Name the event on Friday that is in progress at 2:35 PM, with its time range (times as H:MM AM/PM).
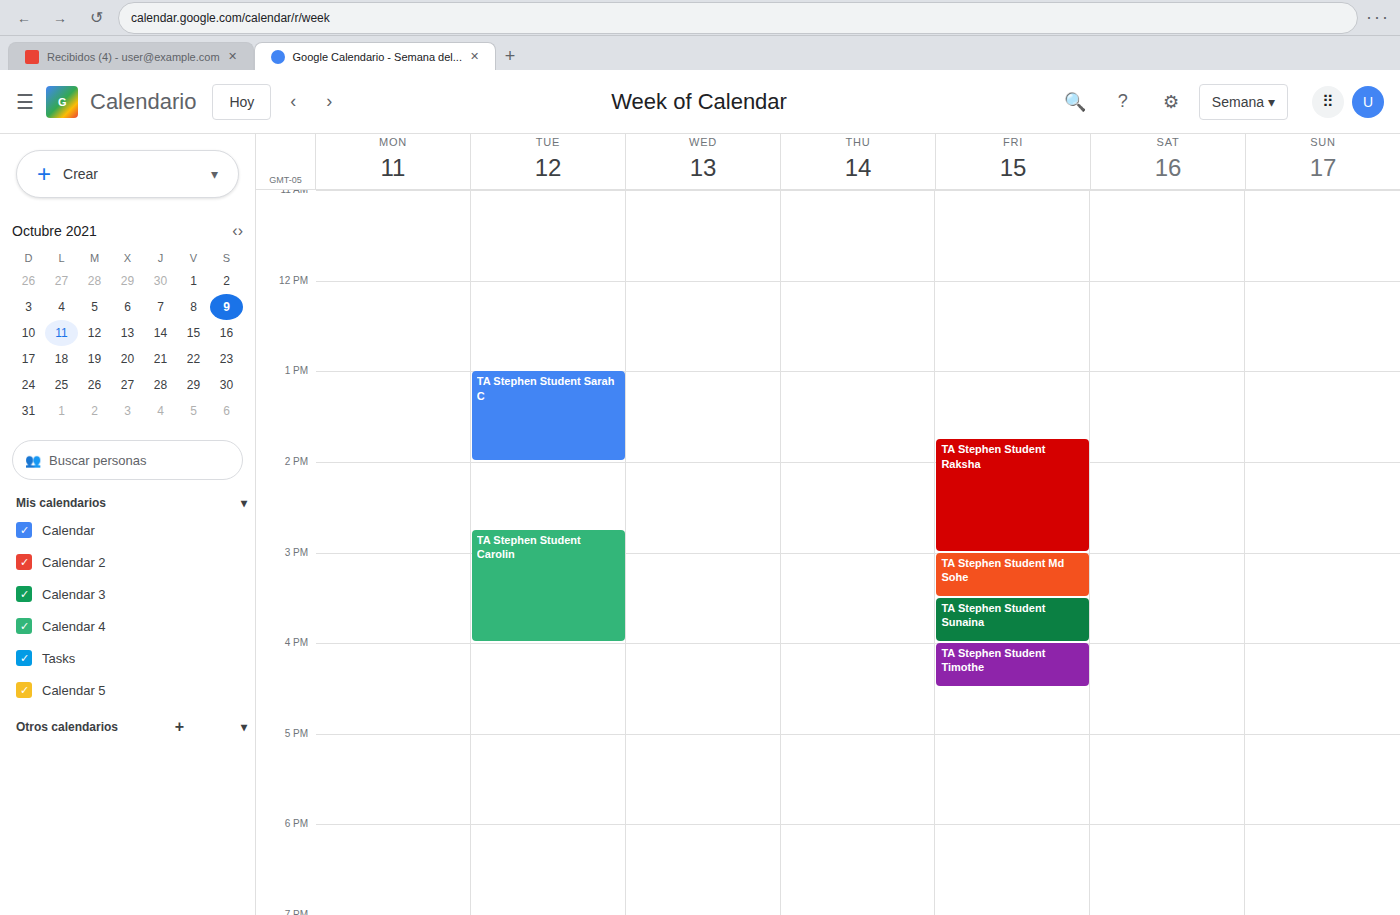
"TA Stephen Student Raksha", 1:45 PM to 3:00 PM